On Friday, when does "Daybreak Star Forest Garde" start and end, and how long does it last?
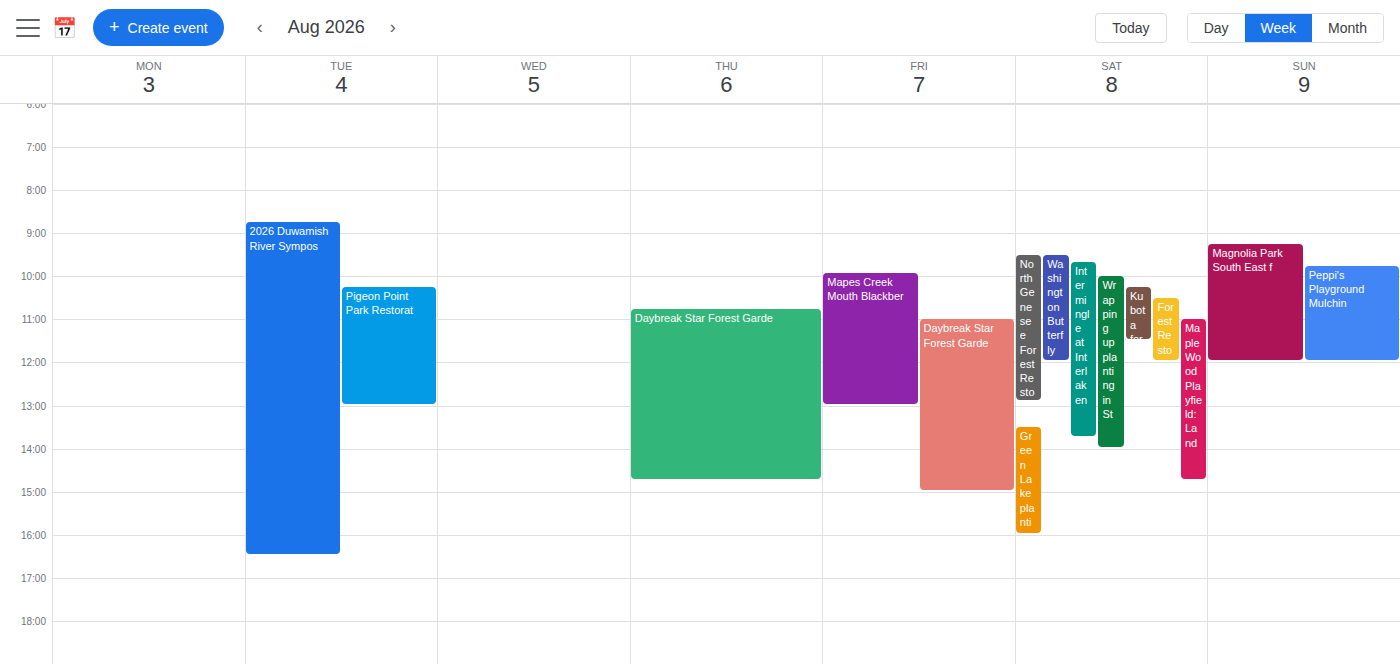
11:00 AM to 3:00 PM, 4 hours